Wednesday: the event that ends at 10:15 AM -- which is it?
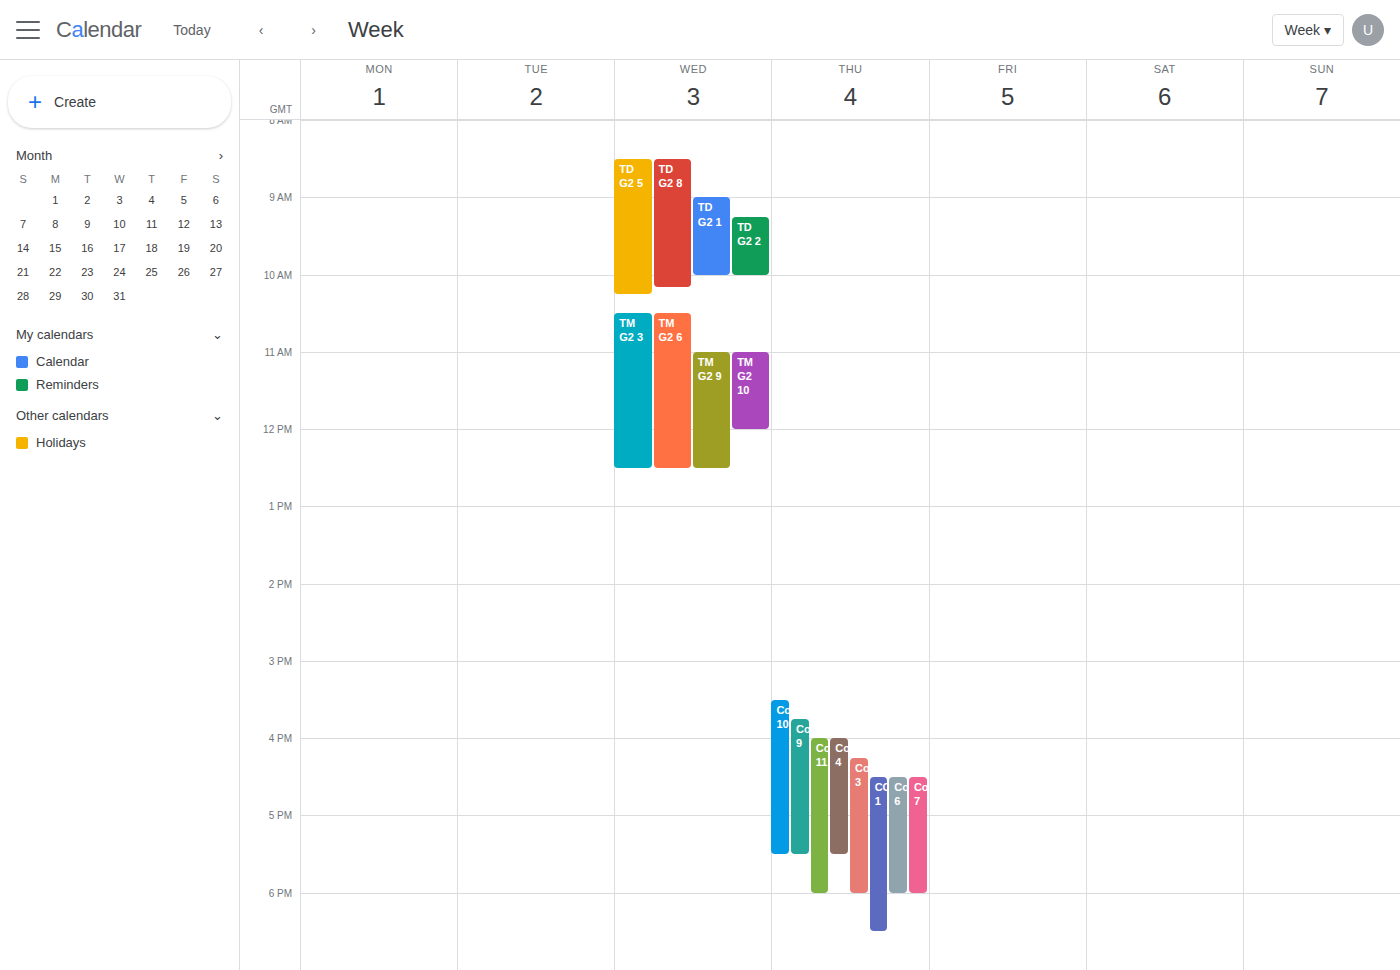
"TD G2 5"